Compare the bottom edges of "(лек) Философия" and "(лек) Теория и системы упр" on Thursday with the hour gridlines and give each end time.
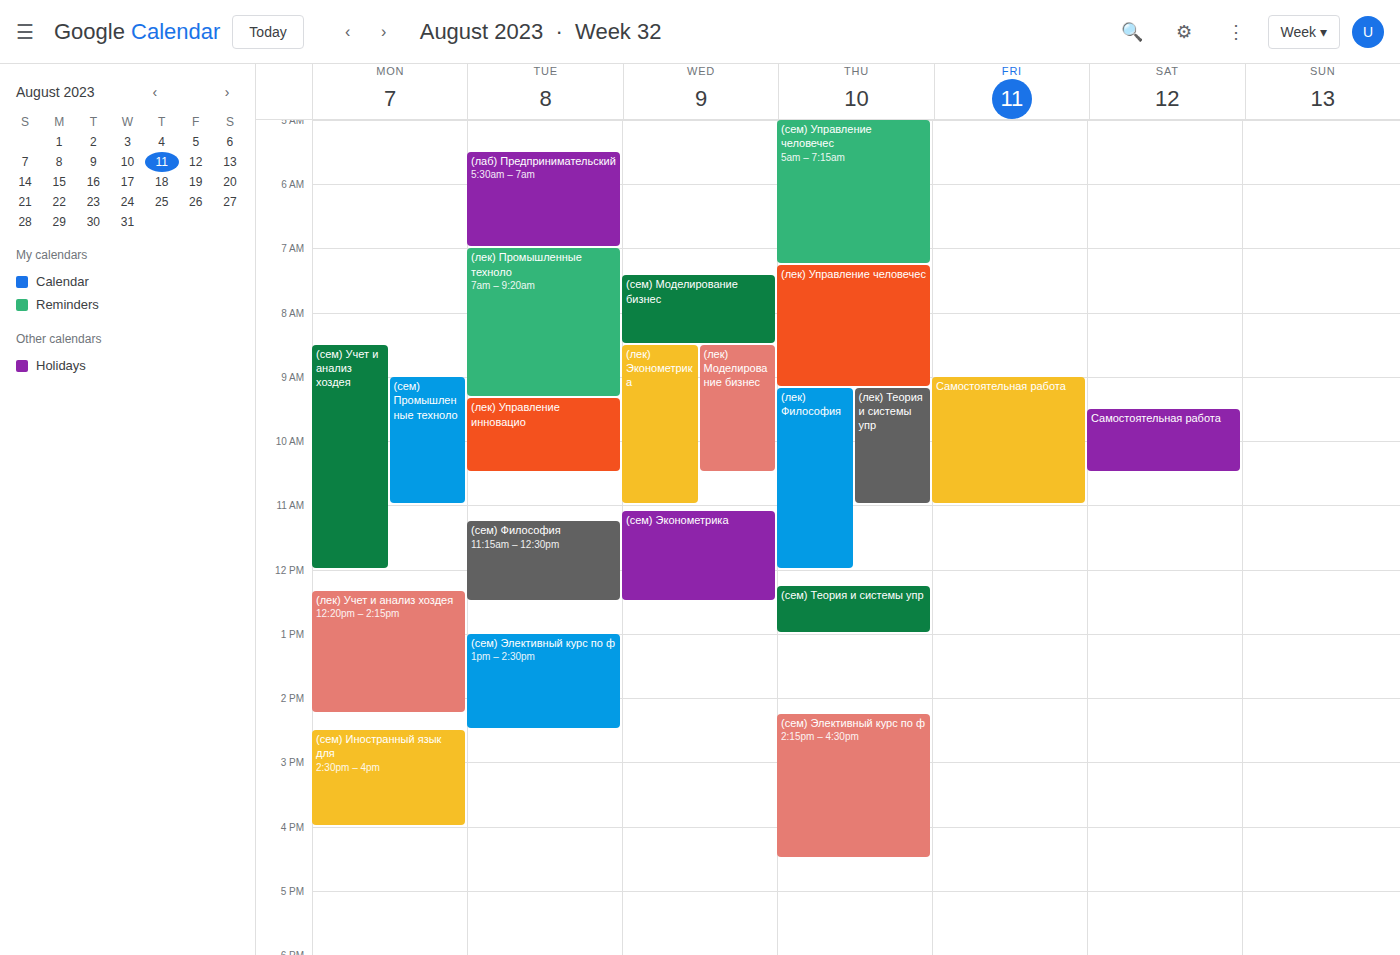
"(лек) Философия": 12:00 PM, exactly on the 12 PM line. "(лек) Теория и системы упр": 11:00 AM, exactly on the 11 AM line.